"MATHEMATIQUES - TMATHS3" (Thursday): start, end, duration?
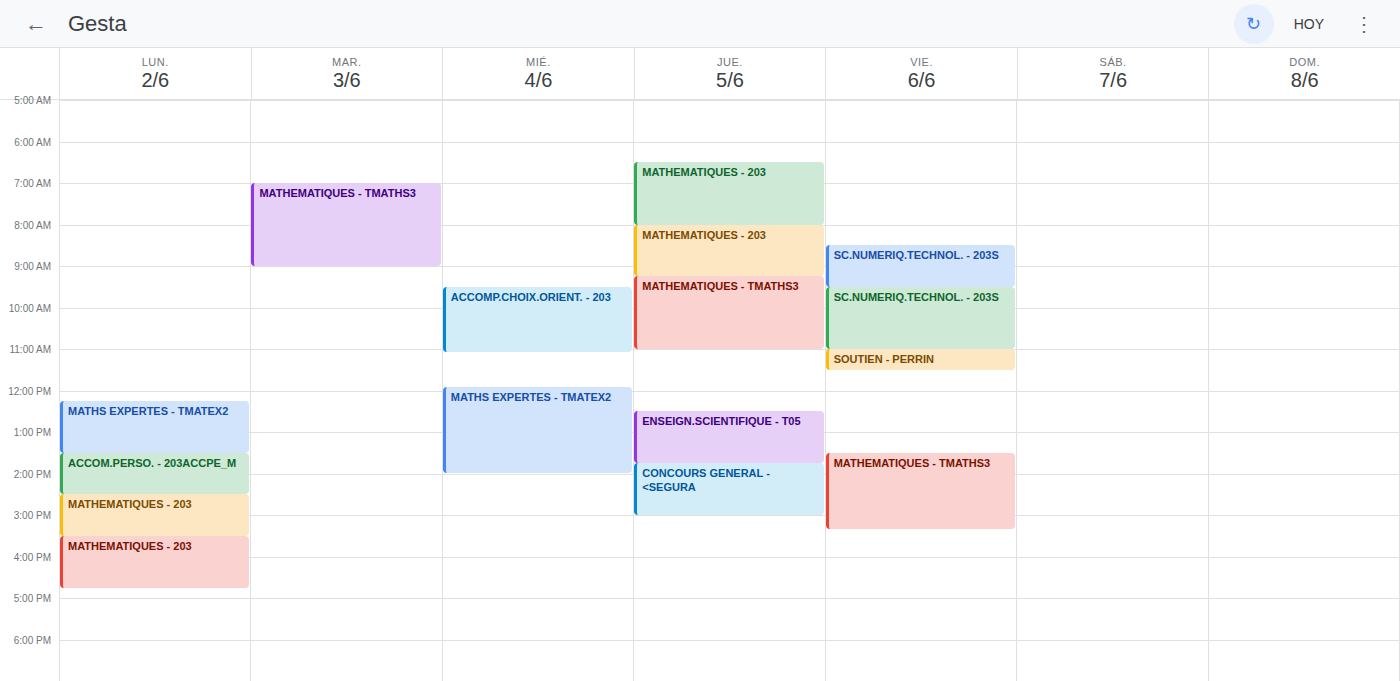
9:15 AM to 11:00 AM, 1 hour 45 minutes